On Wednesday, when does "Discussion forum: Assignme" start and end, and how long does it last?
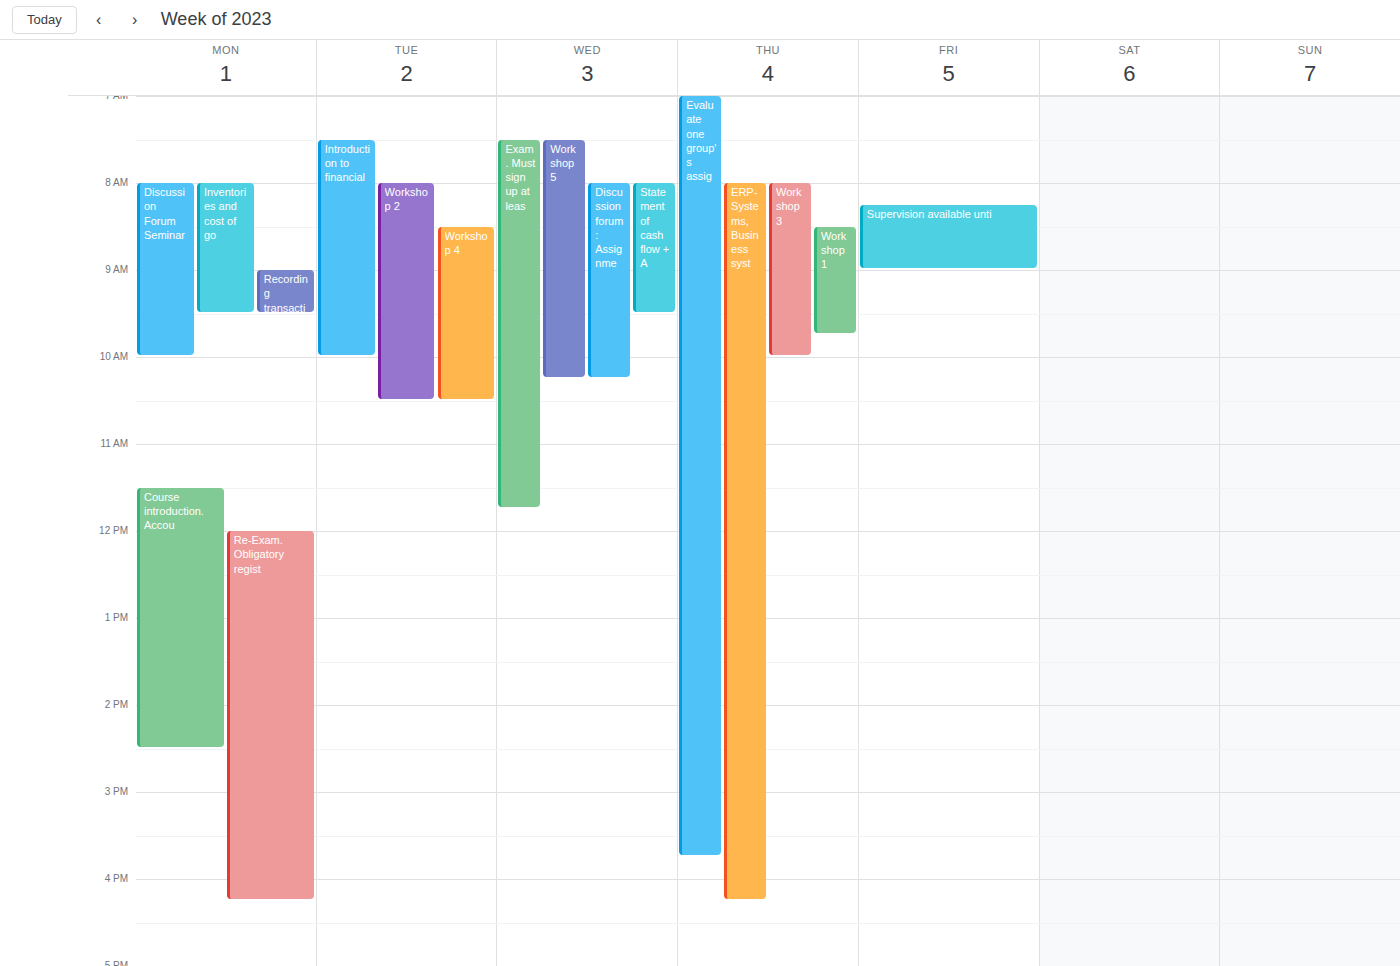
08:00 to 10:15, 2 hours 15 minutes